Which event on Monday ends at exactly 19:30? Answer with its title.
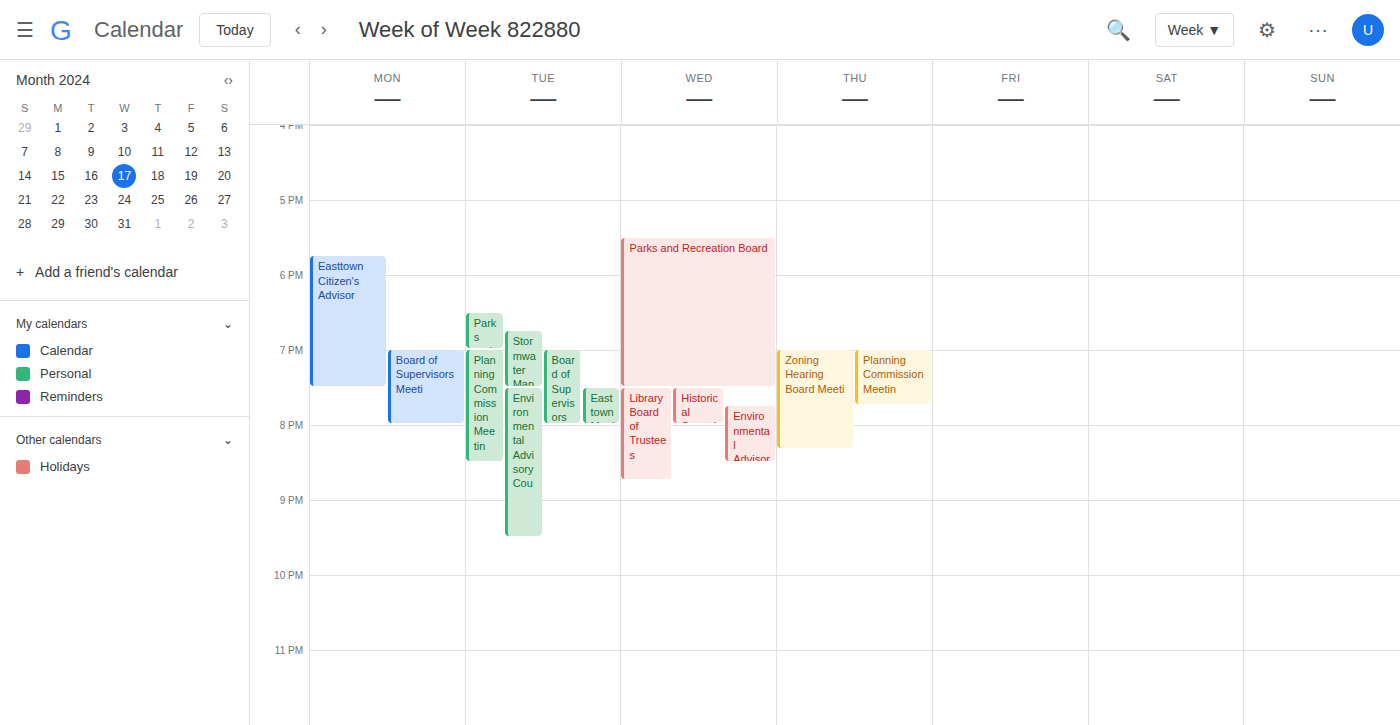
"Easttown Citizen's Advisor"